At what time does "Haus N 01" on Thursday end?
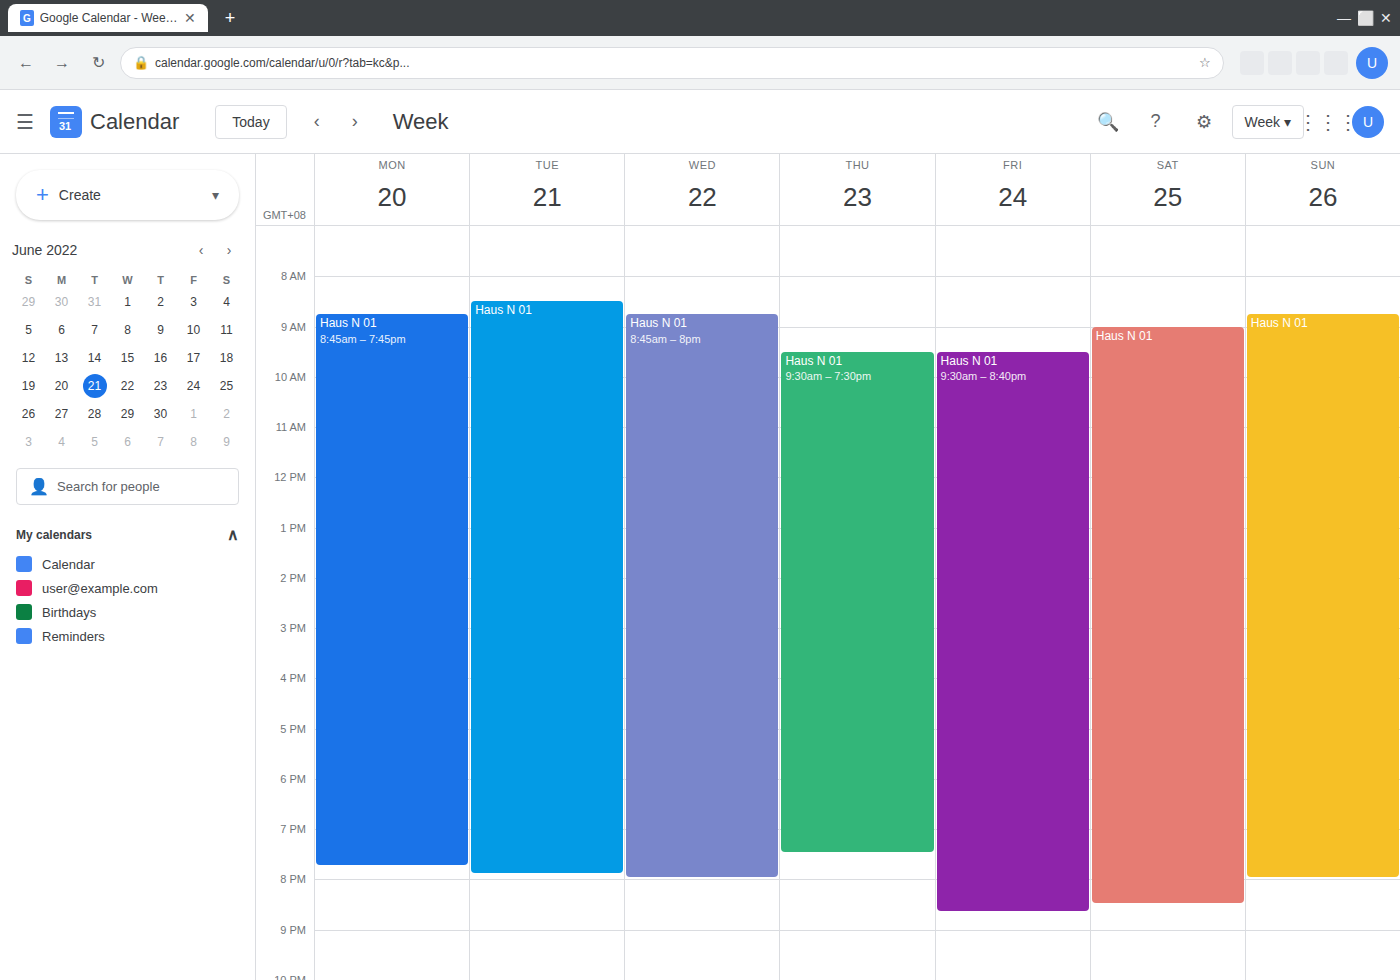
19:30